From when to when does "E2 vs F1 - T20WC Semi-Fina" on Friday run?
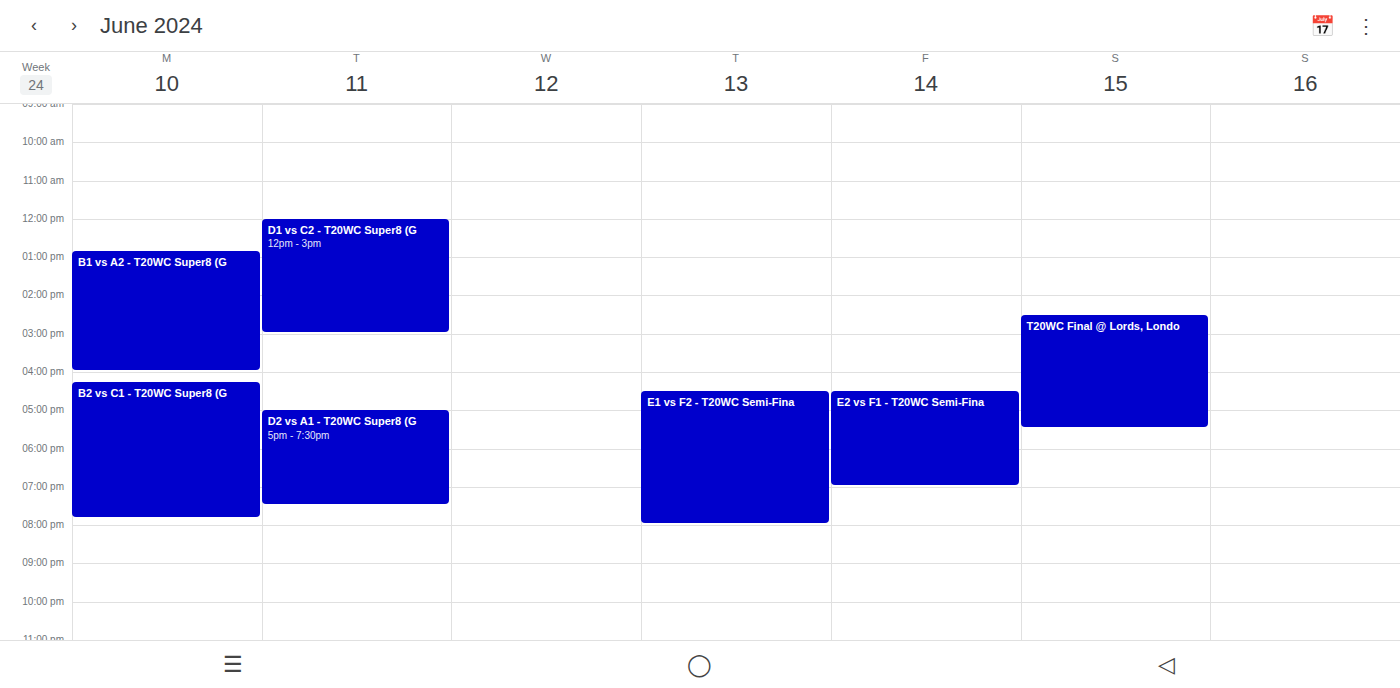
4:30 PM to 7:00 PM